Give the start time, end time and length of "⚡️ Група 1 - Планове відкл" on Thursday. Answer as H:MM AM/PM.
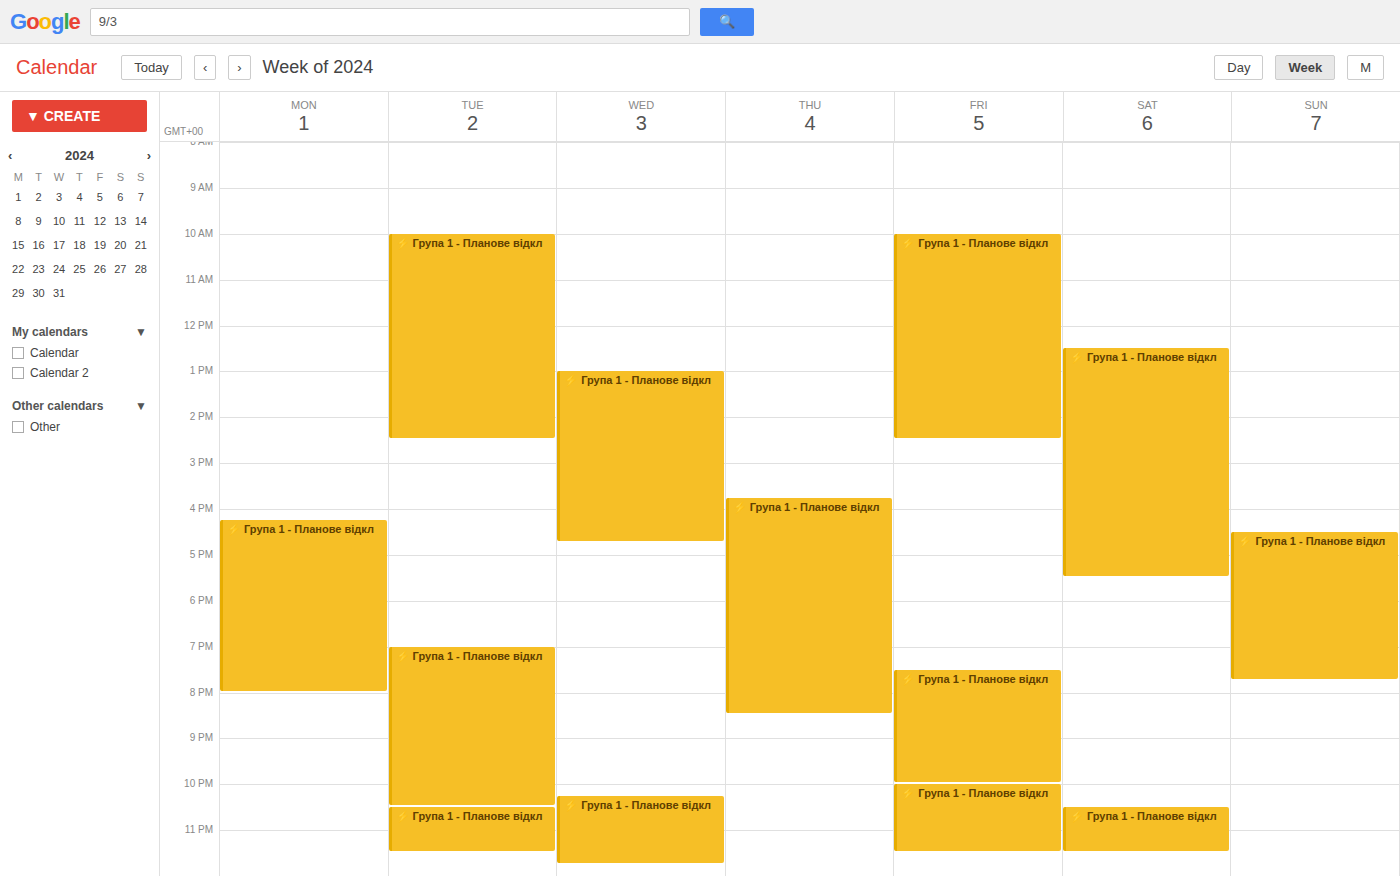
3:45 PM to 8:30 PM, 4 hours 45 minutes